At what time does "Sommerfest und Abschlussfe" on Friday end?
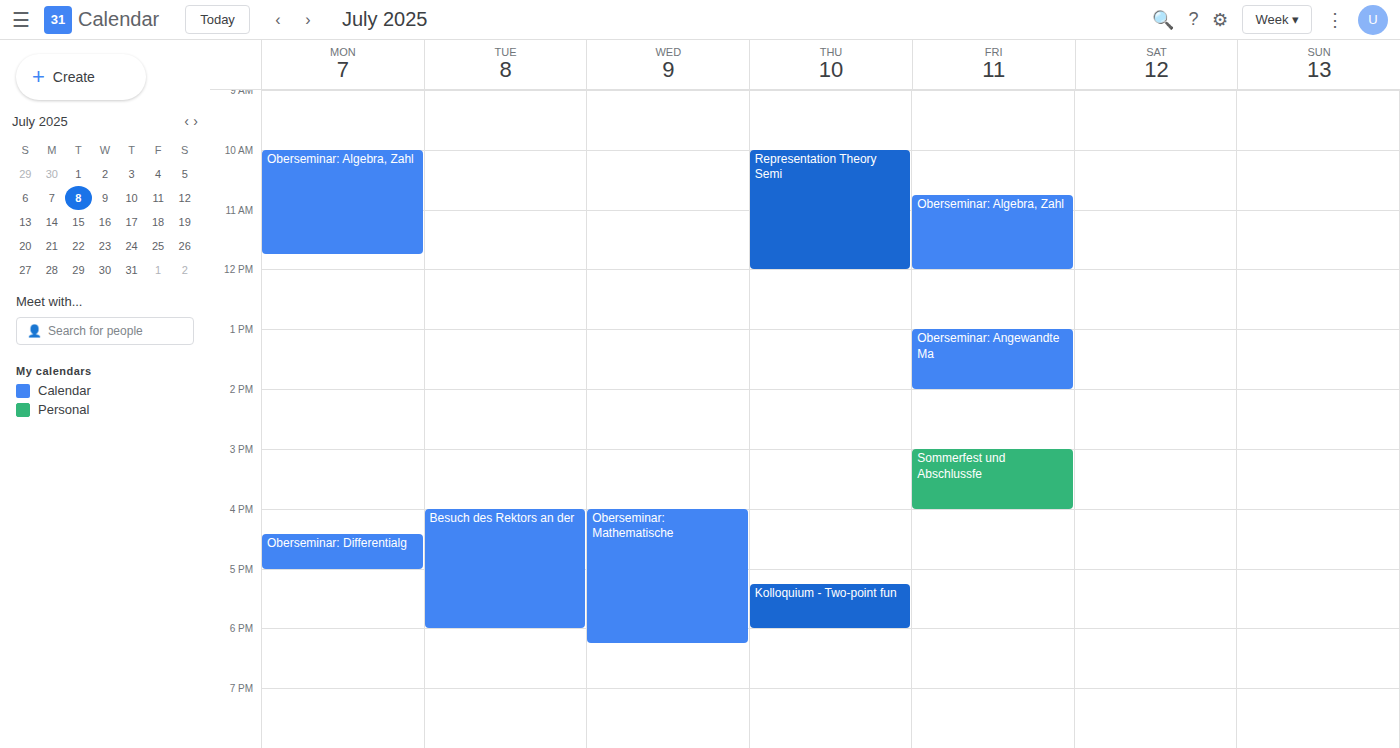
4:00 PM